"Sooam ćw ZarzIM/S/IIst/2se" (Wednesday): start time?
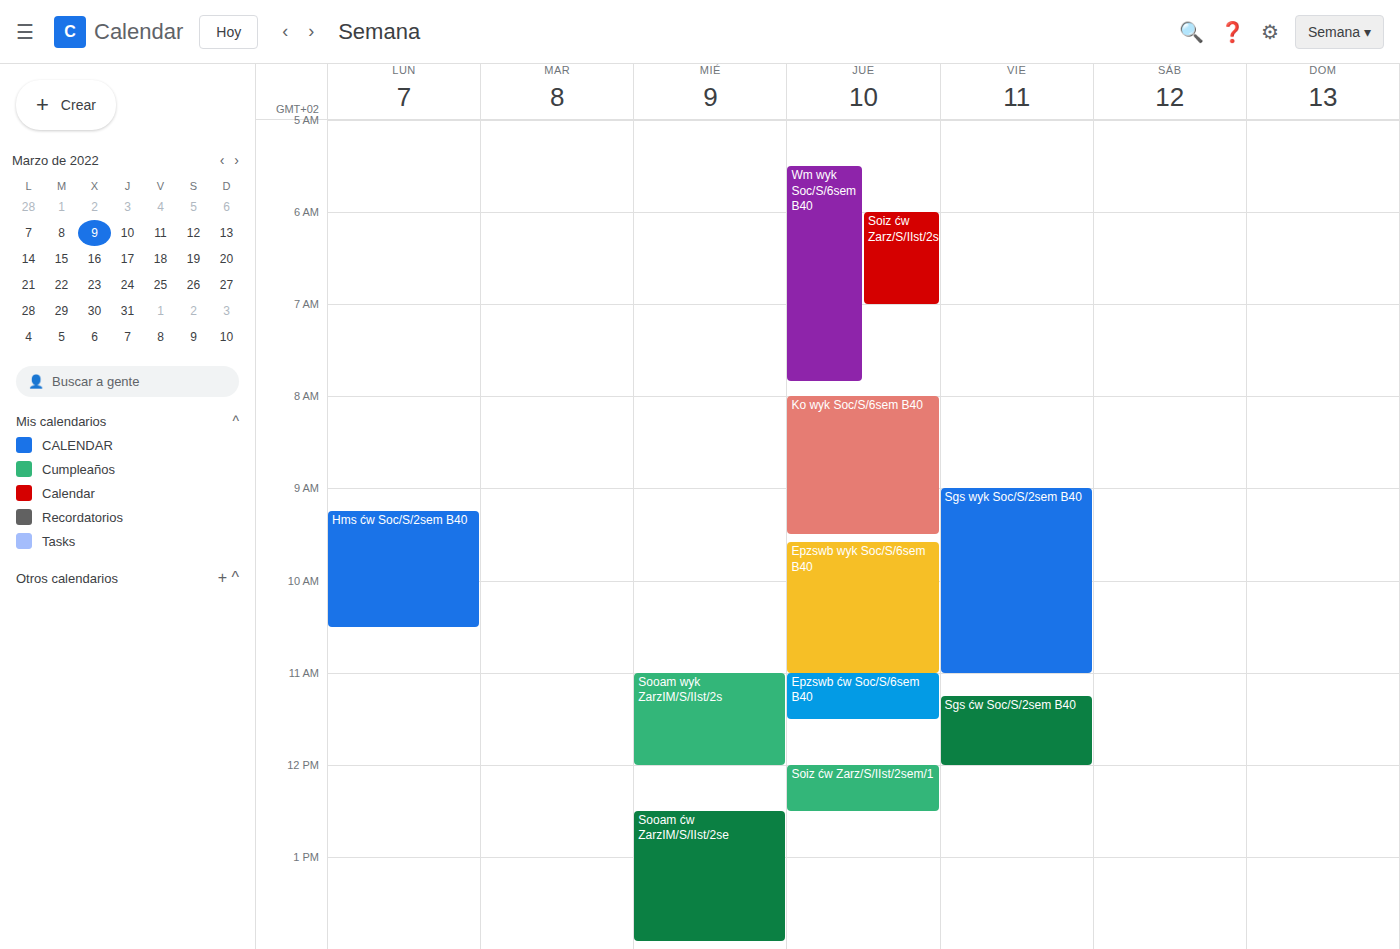
12:30 PM